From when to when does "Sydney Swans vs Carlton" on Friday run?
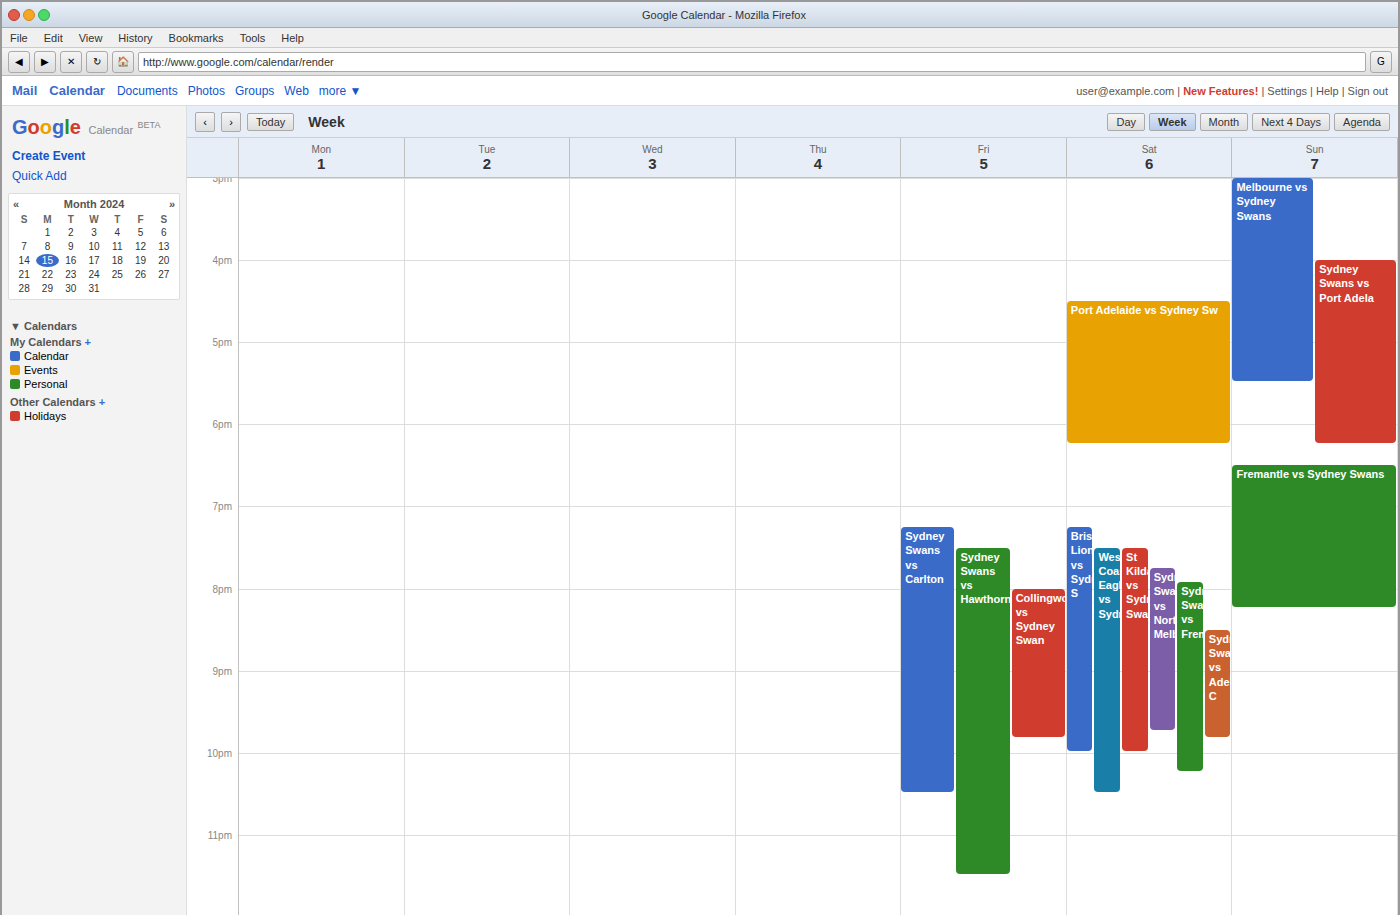
7:15 PM to 10:30 PM